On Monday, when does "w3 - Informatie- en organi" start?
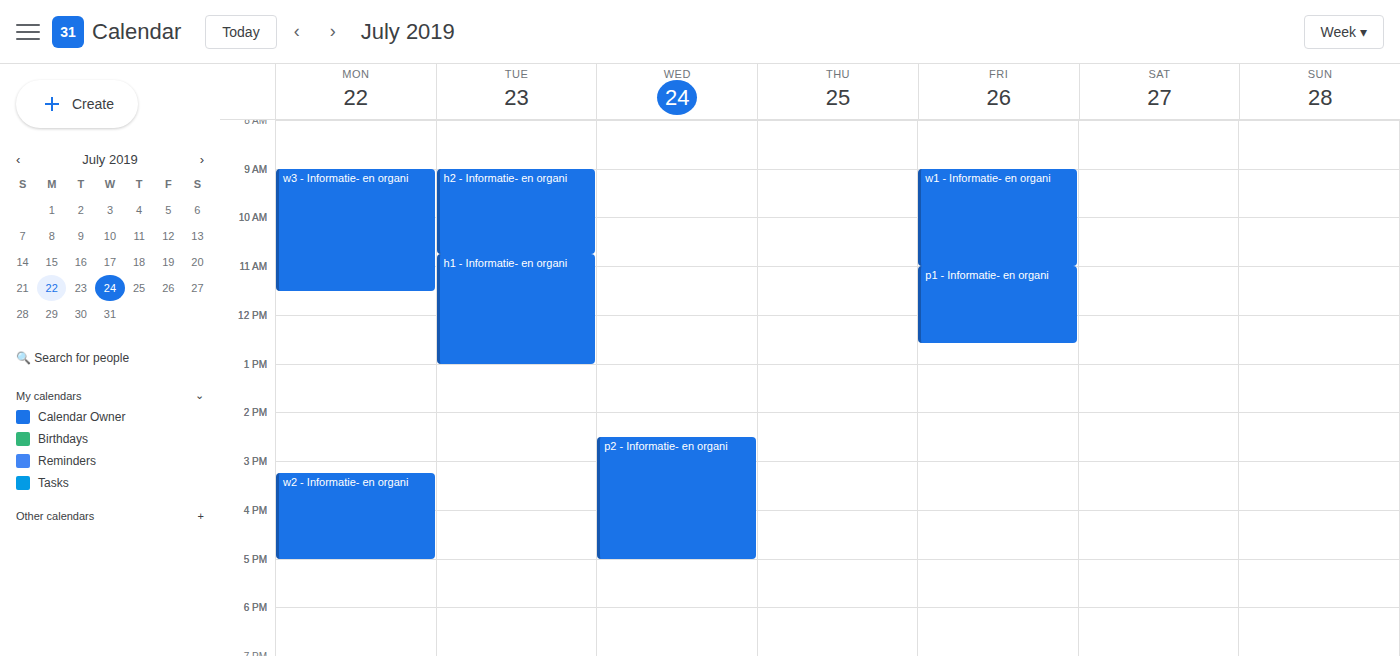
9:00 AM